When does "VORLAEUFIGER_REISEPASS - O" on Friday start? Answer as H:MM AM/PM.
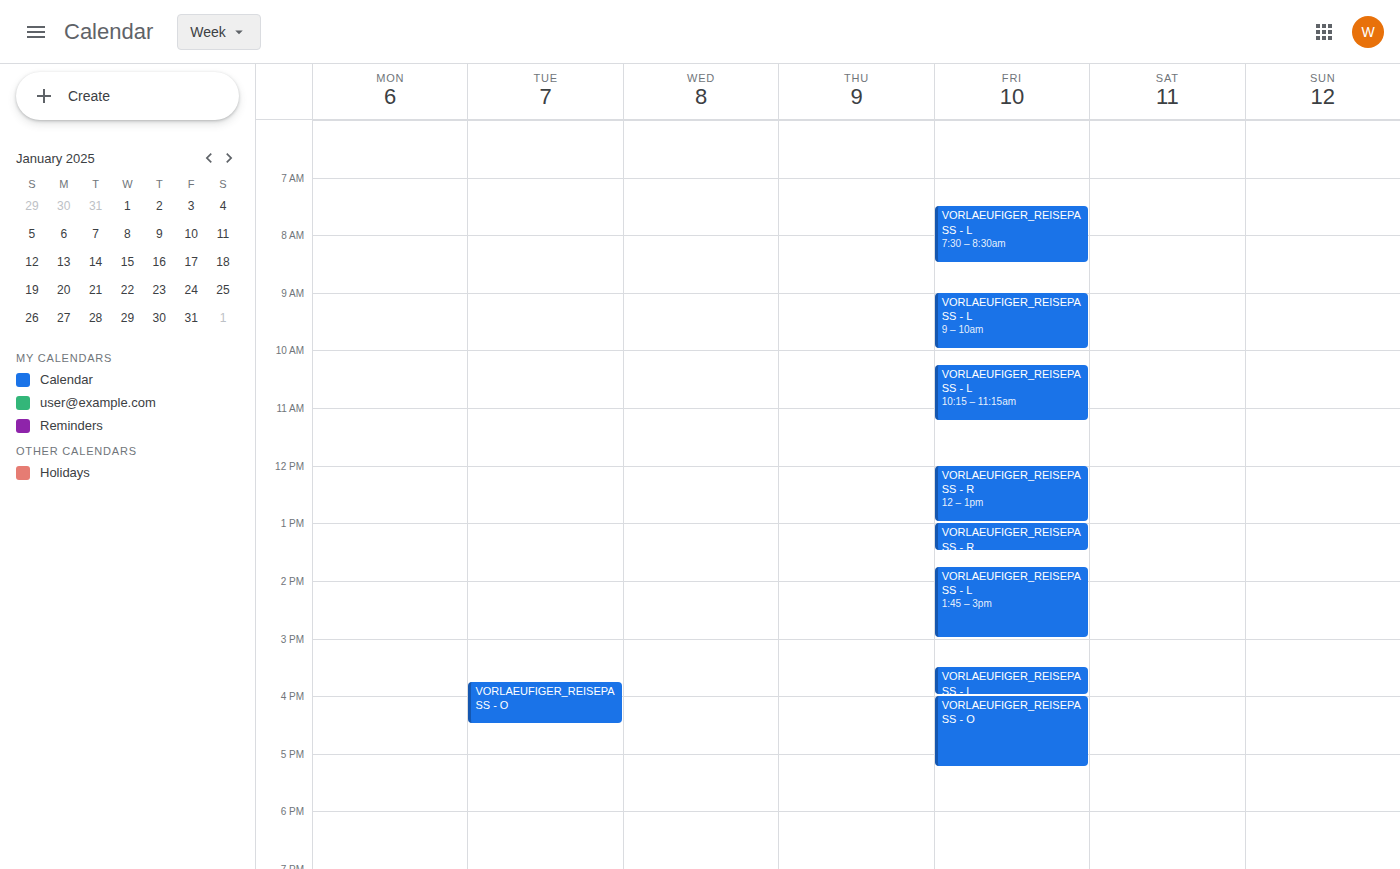
4:00 PM